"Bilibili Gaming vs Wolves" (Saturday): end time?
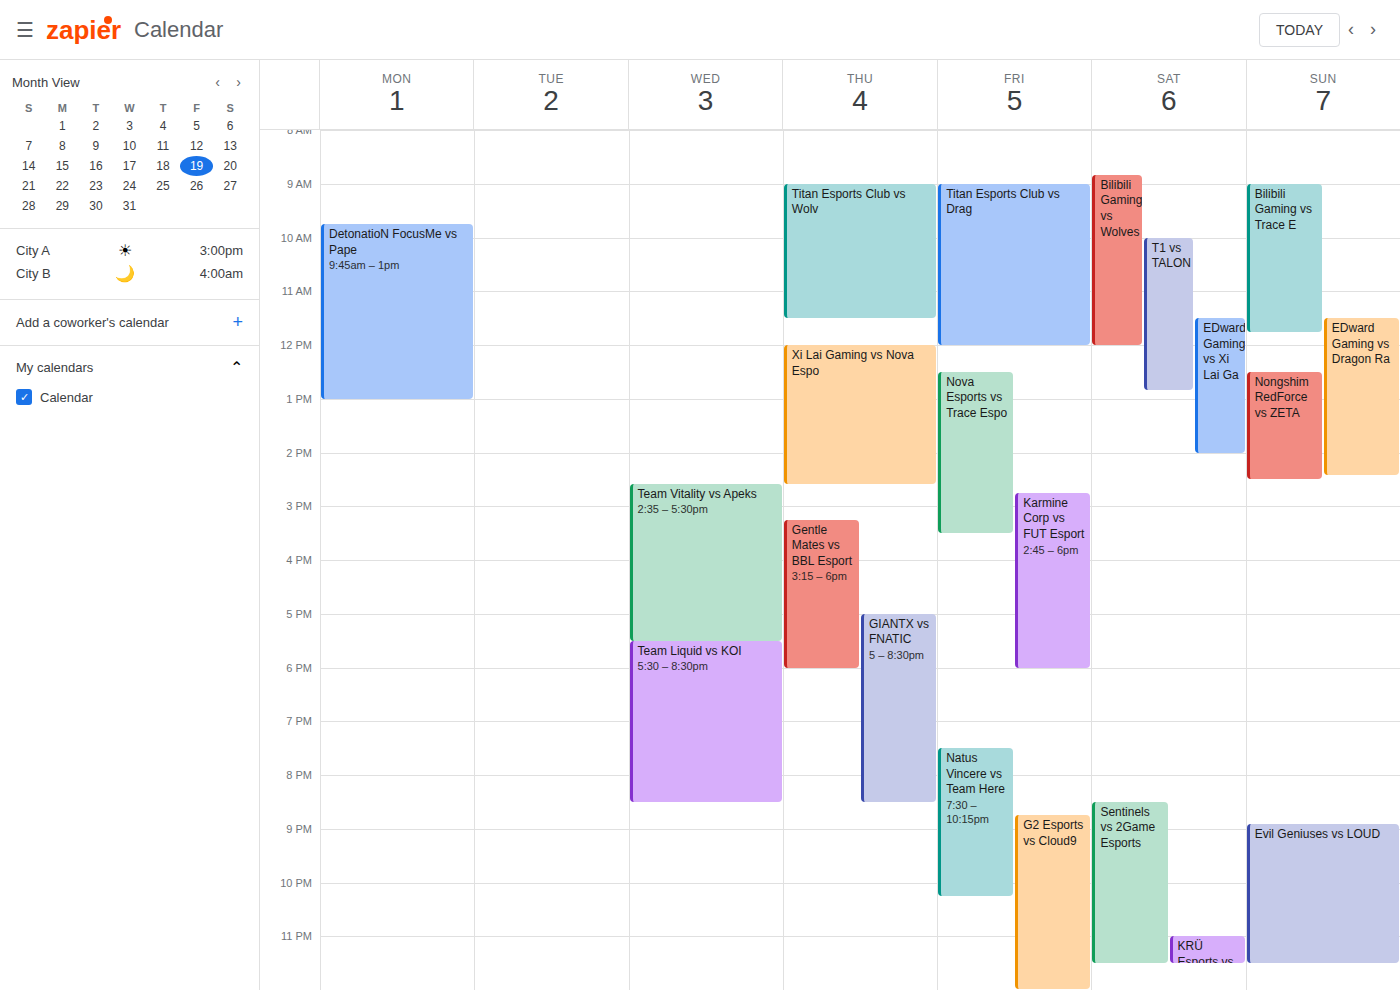
12:00 PM